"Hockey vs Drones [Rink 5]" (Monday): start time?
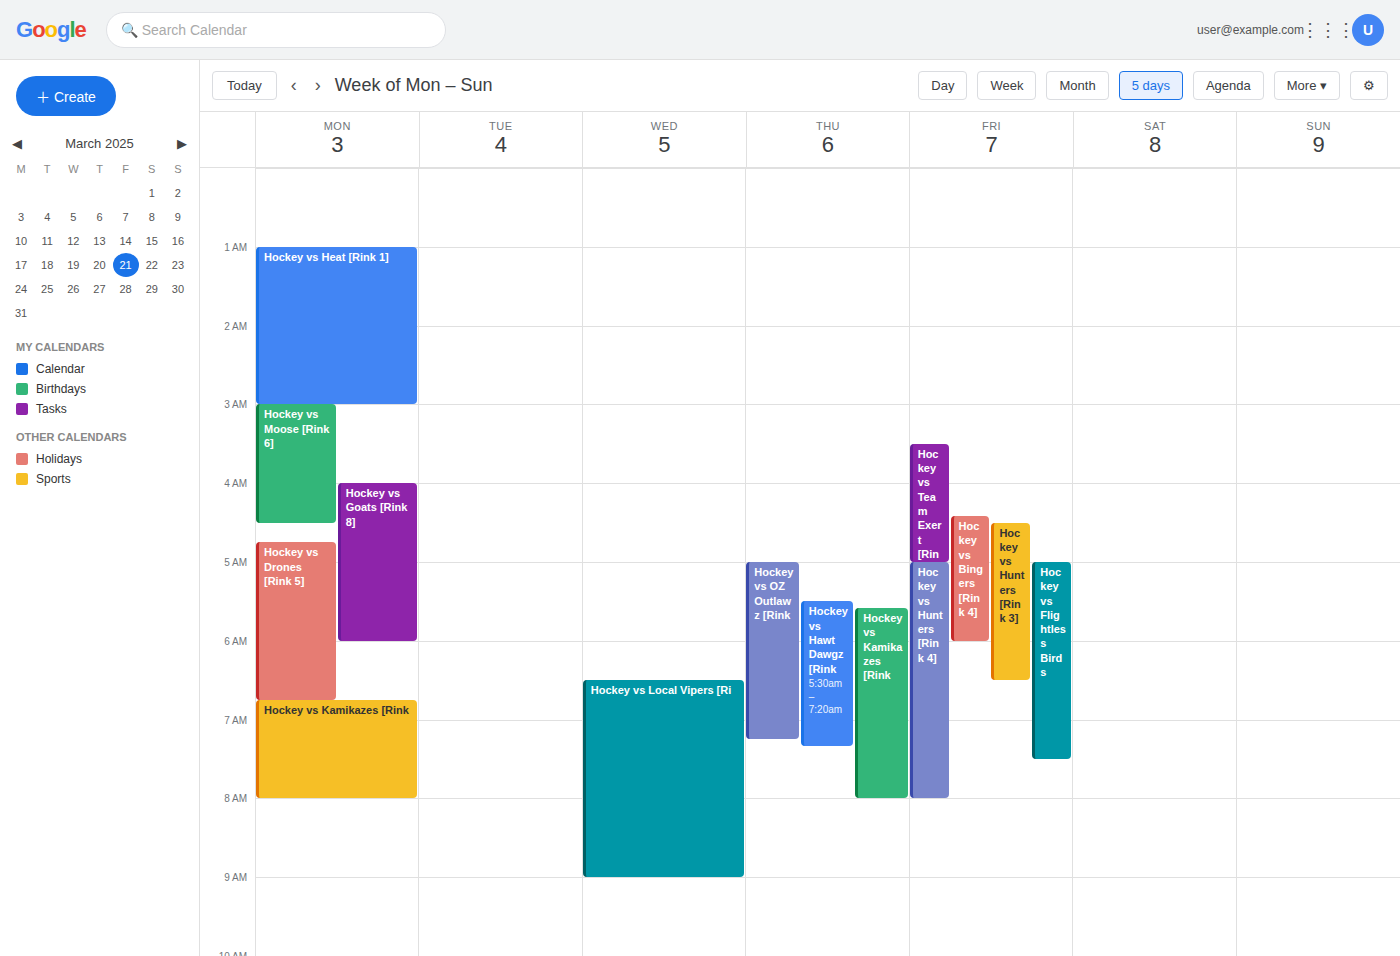
4:45 AM